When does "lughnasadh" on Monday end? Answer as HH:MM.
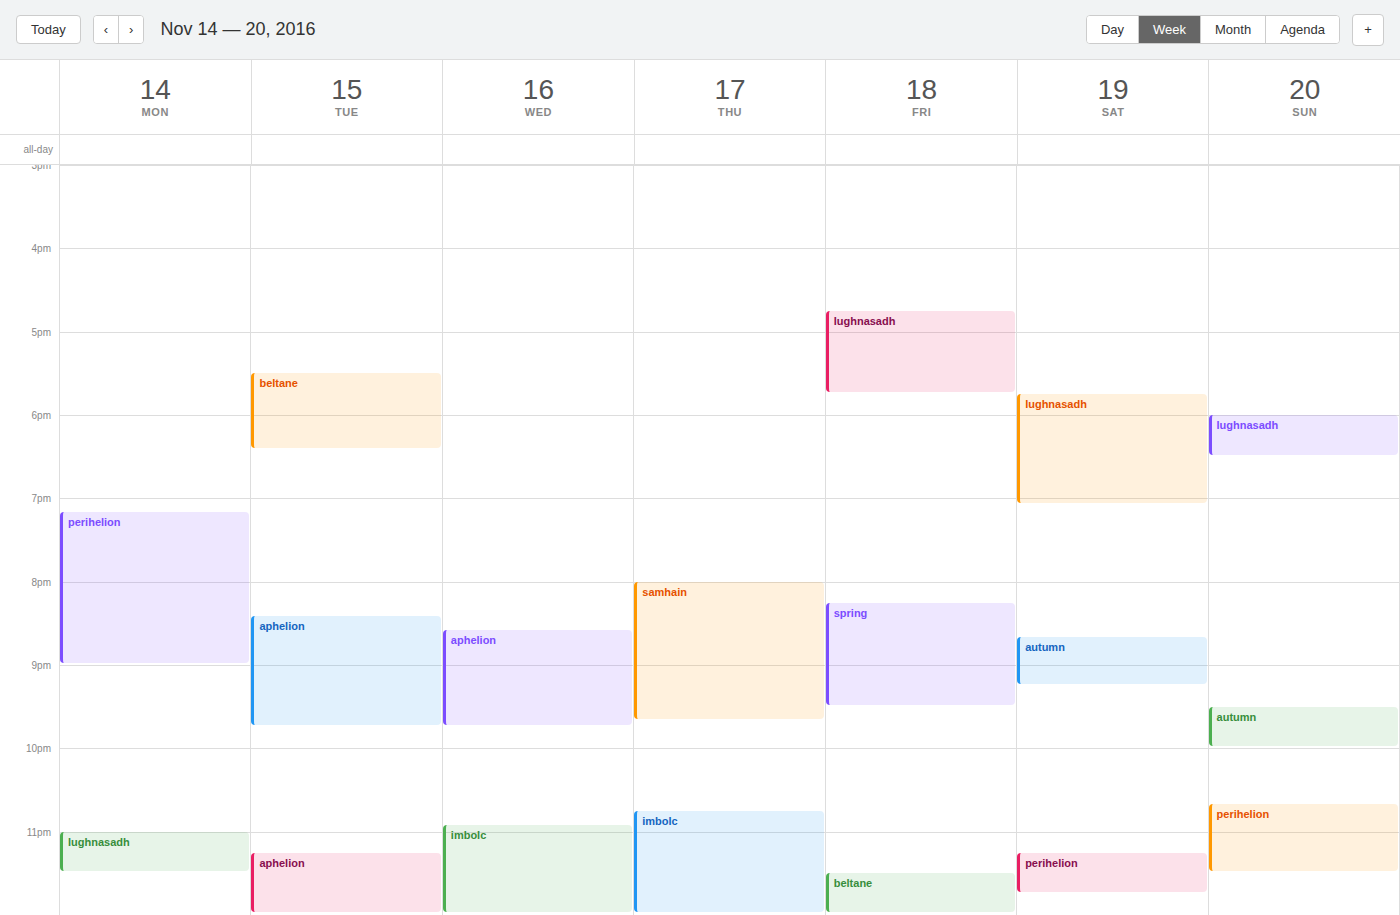
23:30